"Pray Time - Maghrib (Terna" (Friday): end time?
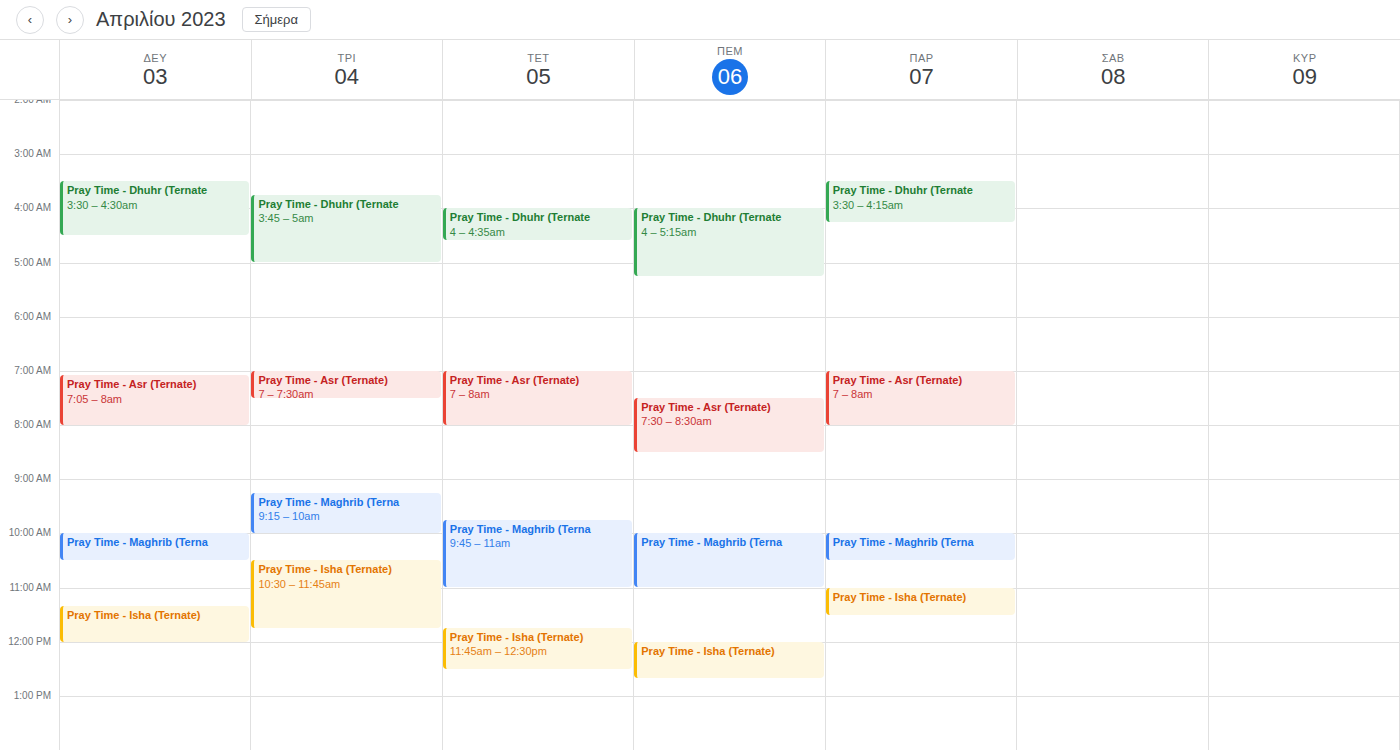
10:30 AM